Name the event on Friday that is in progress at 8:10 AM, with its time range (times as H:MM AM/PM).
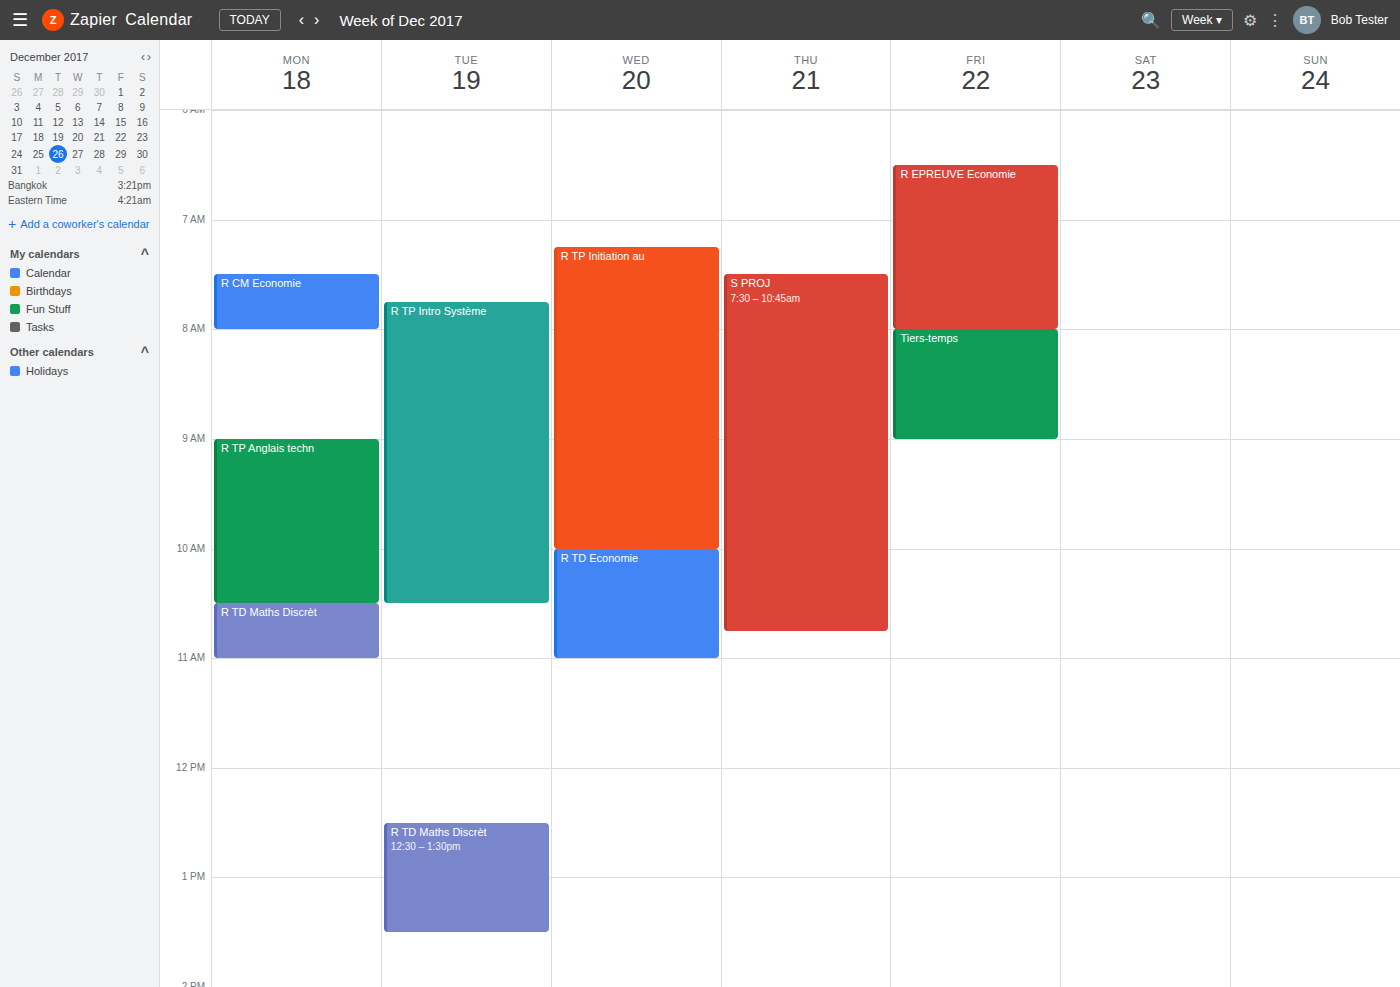
"Tiers-temps", 8:00 AM to 9:00 AM